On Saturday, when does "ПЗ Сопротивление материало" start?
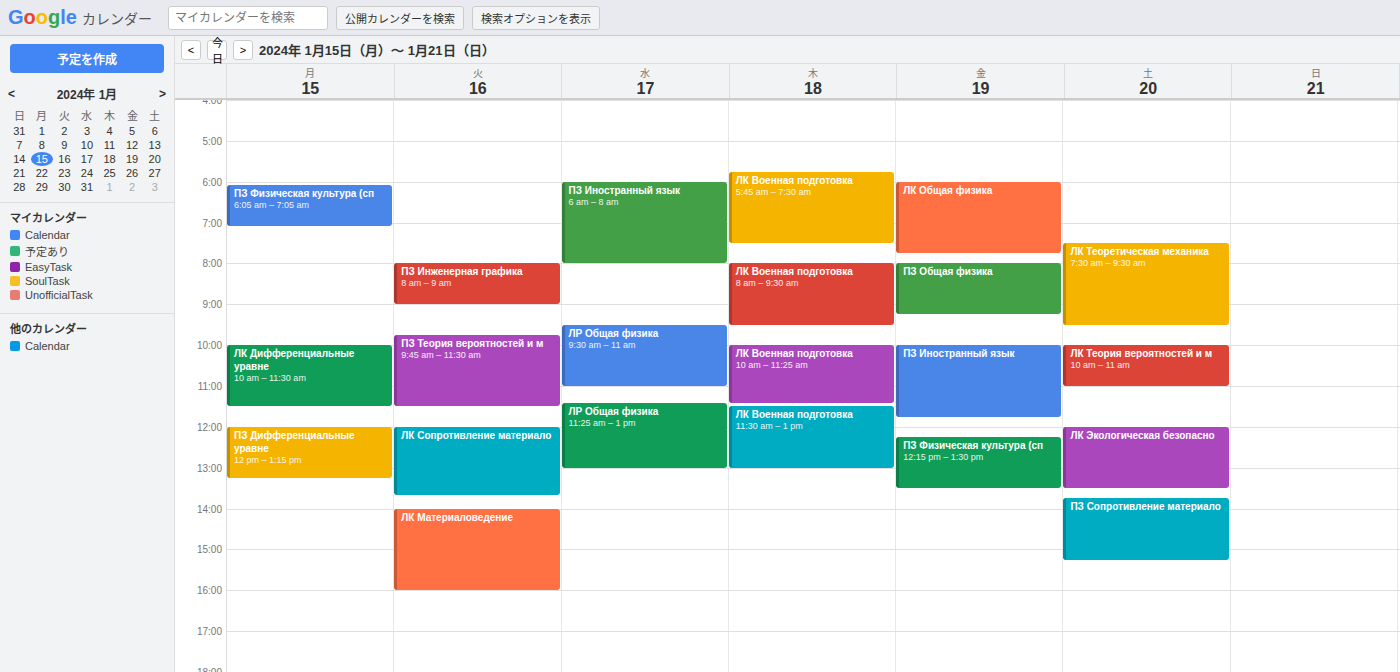
1:45 PM